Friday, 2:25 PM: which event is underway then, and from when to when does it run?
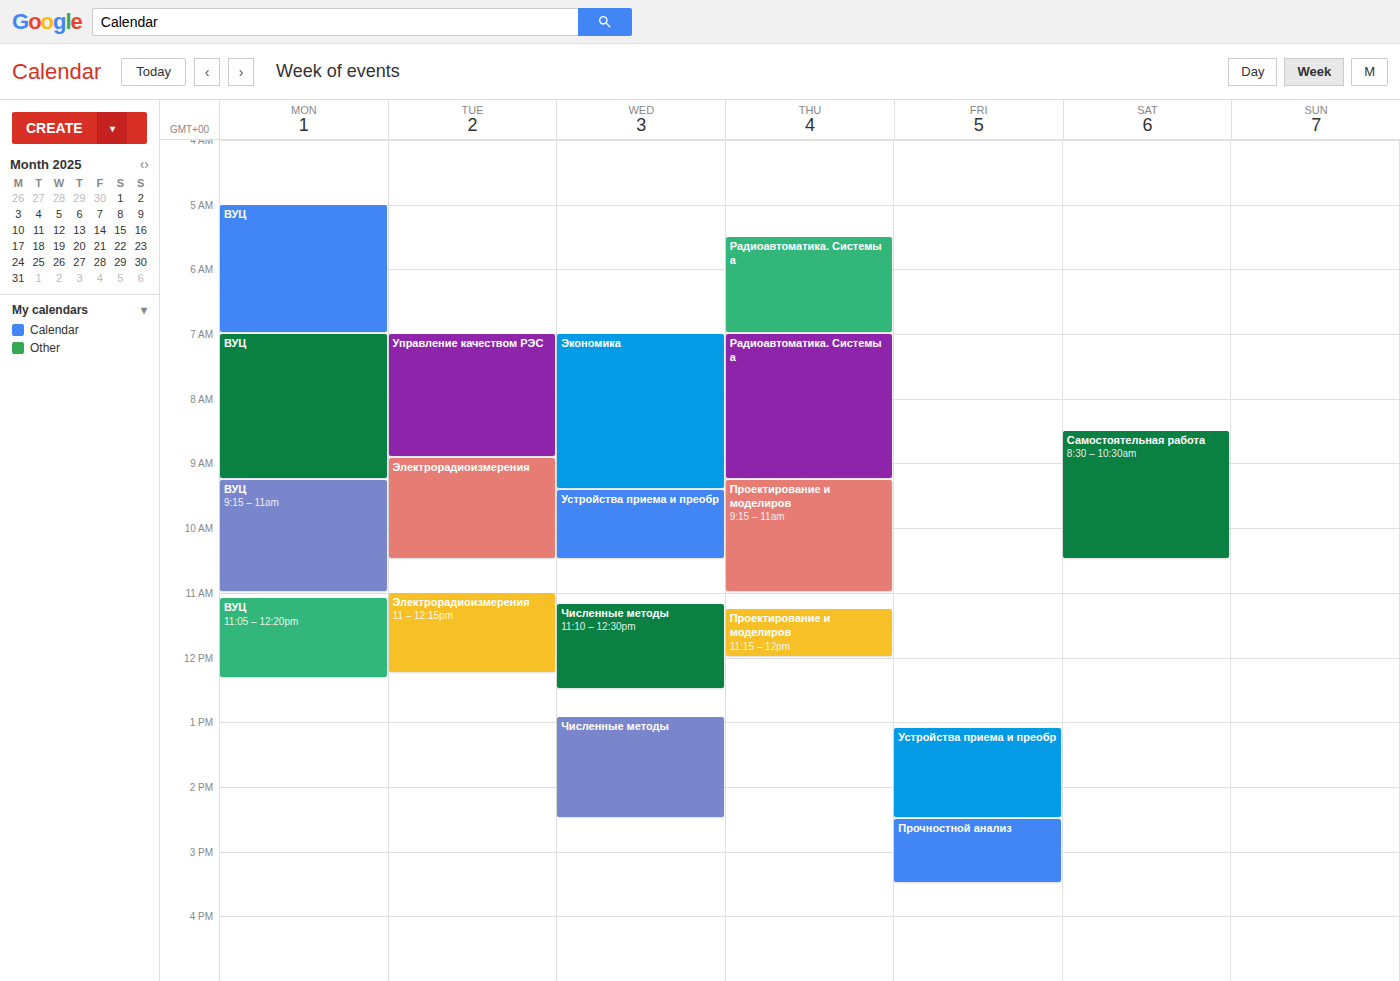
"Устройства приема и преобр", 1:05 PM to 2:30 PM